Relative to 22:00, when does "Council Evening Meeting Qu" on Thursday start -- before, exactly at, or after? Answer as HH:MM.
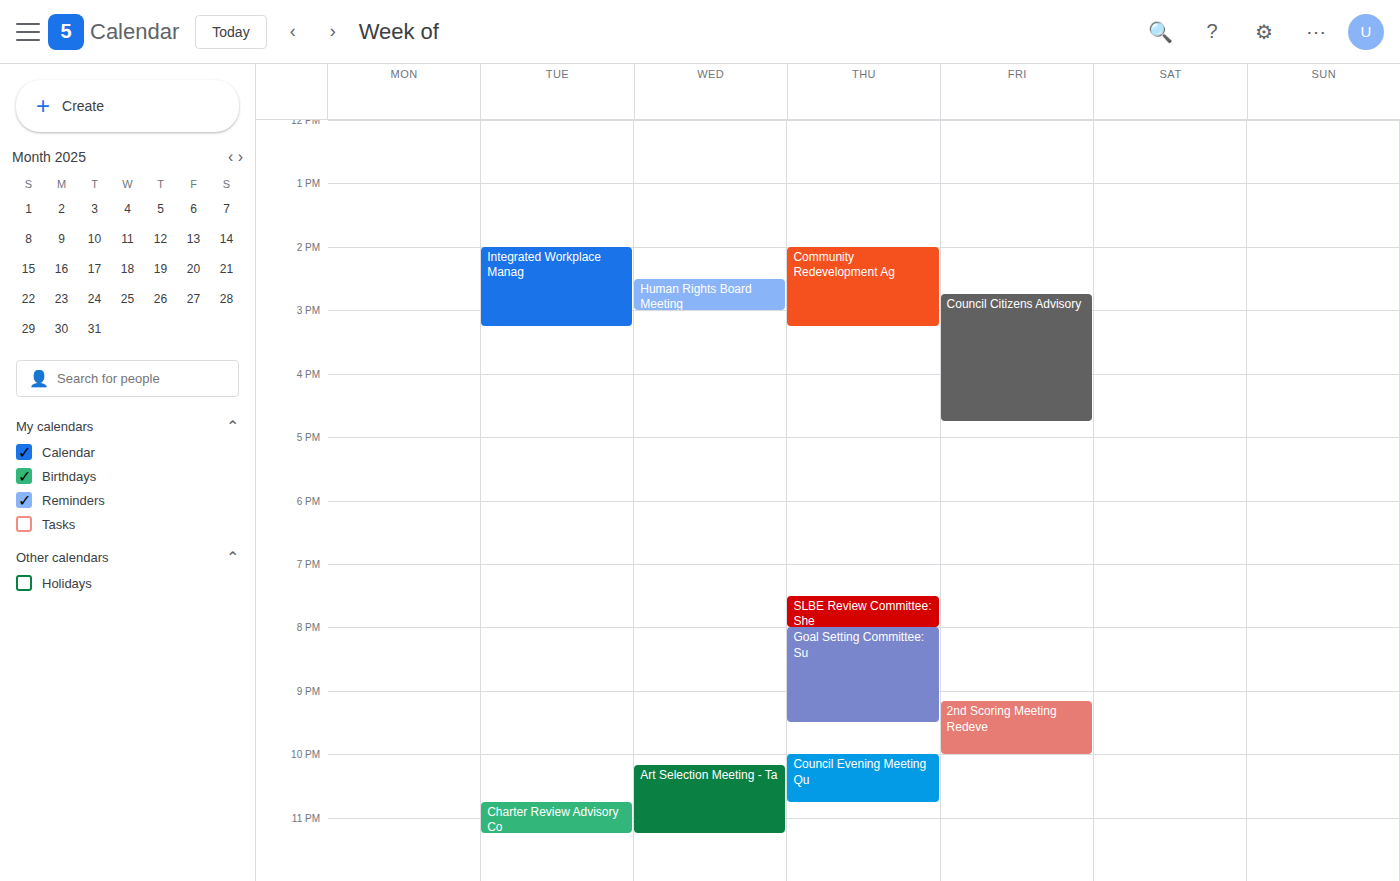
22:00 -- exactly at 22:00, on the 22:00 line.